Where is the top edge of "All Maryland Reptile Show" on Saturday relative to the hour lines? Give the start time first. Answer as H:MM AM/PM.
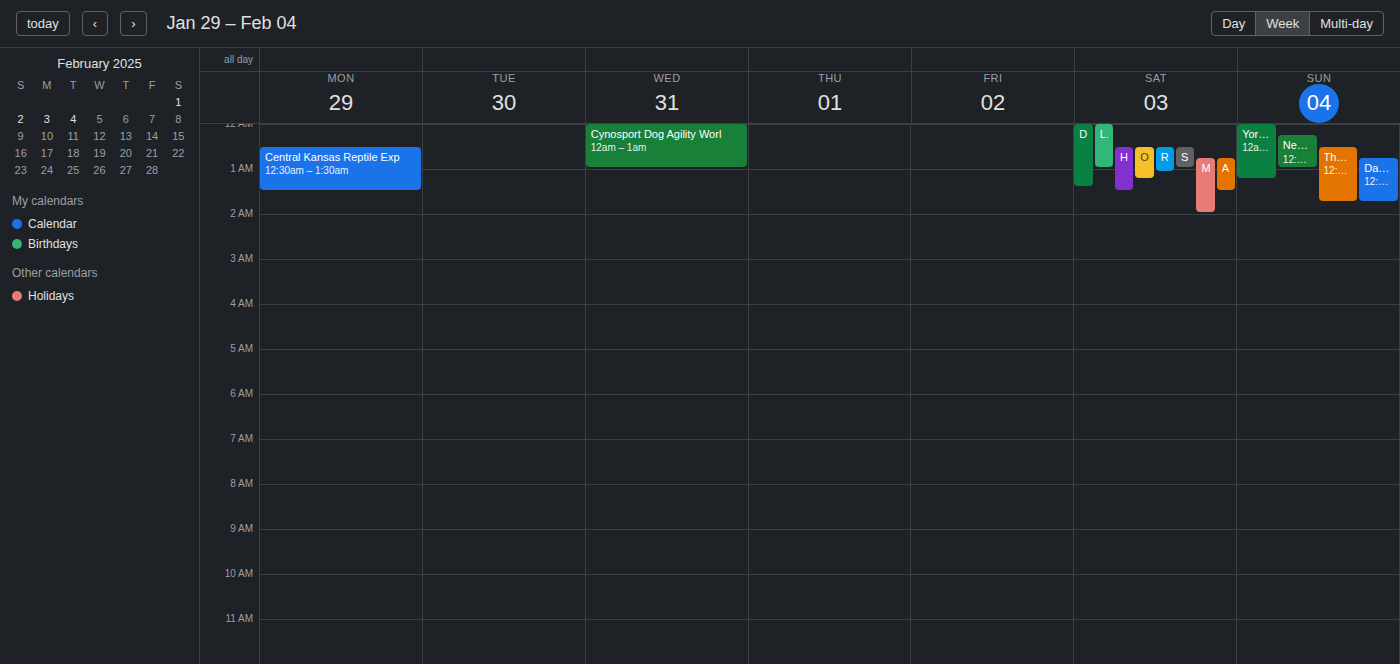
12:45 AM -- neither: three quarters of the way from the 12 AM line to the 1 AM line.